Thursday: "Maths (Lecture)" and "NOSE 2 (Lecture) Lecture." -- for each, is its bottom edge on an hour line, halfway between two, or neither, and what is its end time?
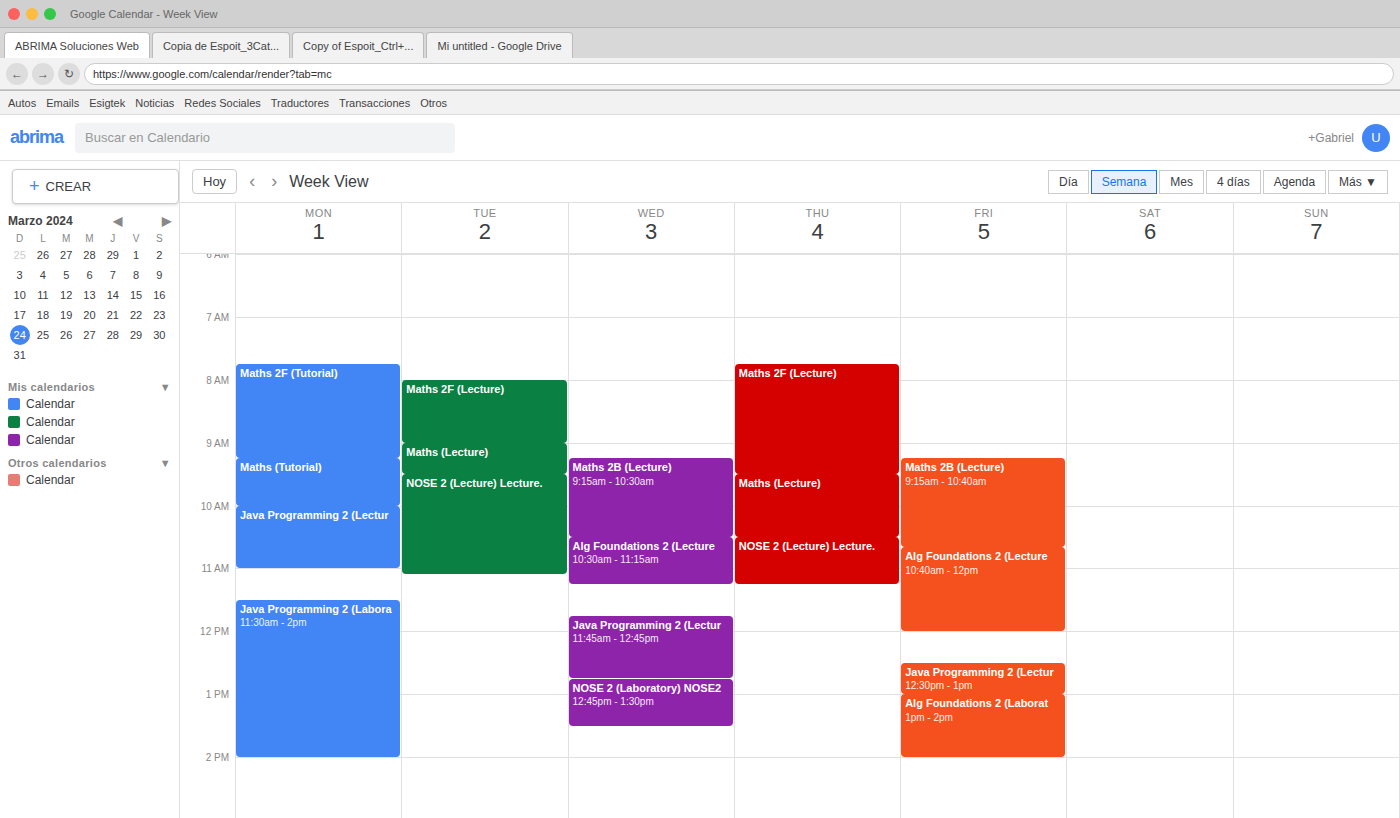
"Maths (Lecture)": 10:30 AM, halfway between the 10 AM and 11 AM lines. "NOSE 2 (Lecture) Lecture.": 11:15 AM, neither: a quarter of the way from the 11 AM line to the 12 PM line.